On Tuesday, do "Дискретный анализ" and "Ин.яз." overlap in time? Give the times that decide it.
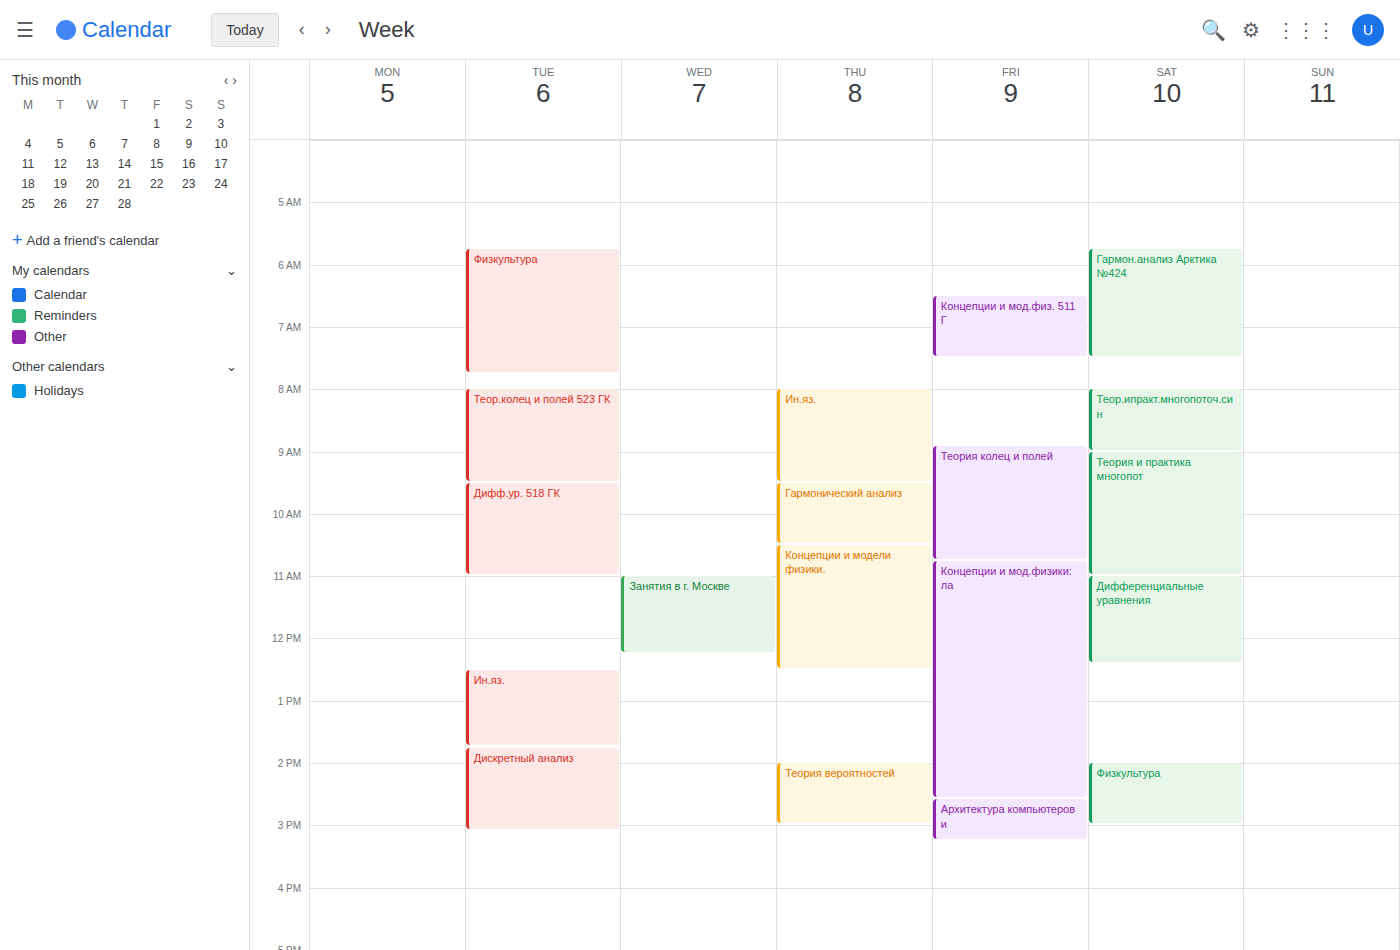
"Ин.яз." ends at 1:45 PM, exactly when "Дискретный анализ" starts -- they touch but do not overlap.